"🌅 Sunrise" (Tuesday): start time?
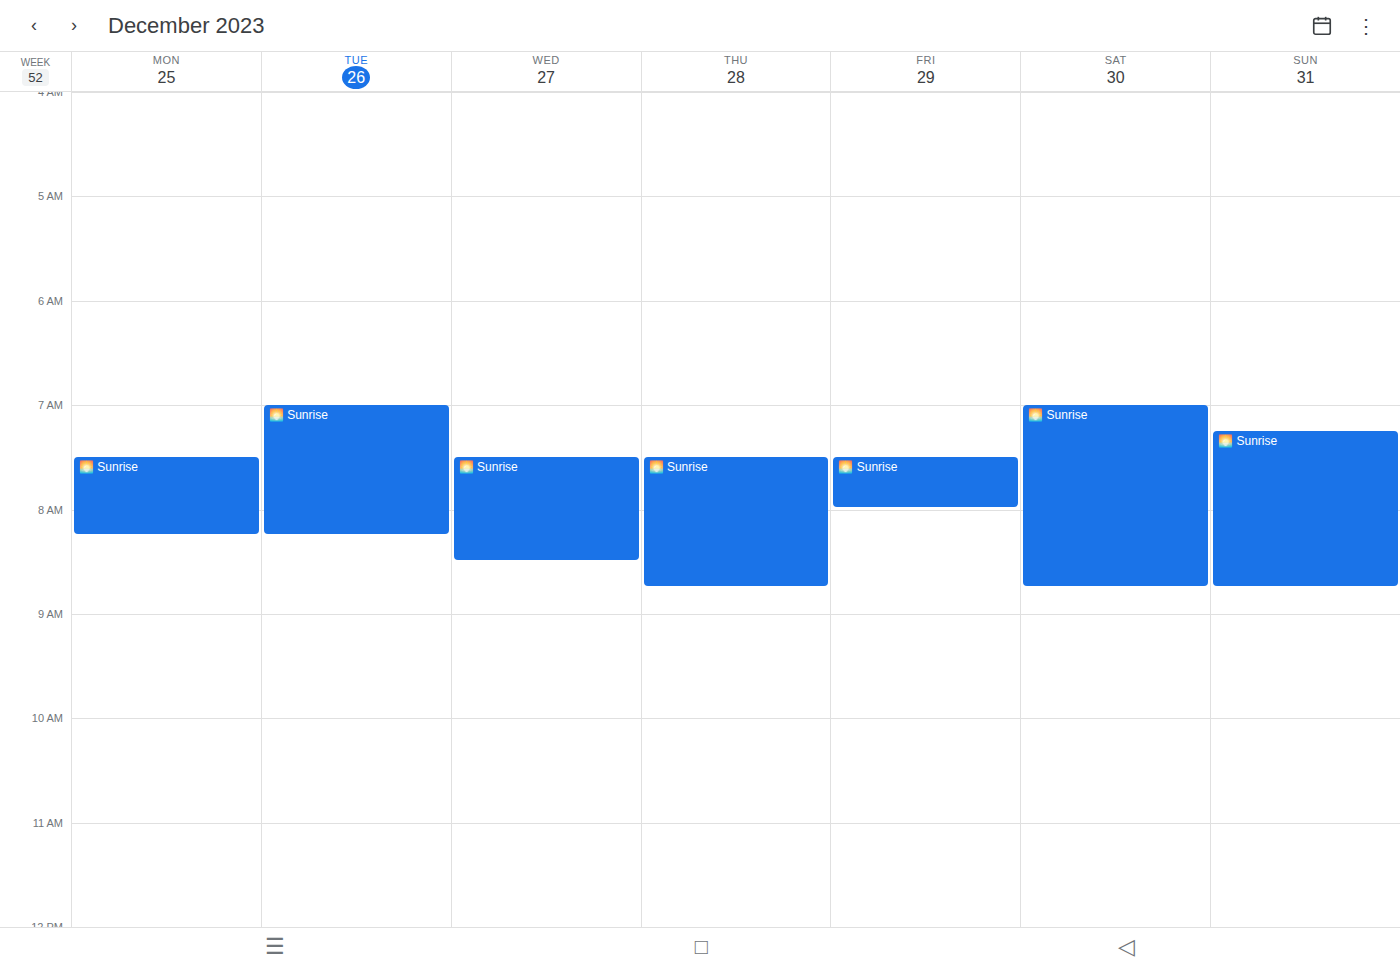
7:00 AM